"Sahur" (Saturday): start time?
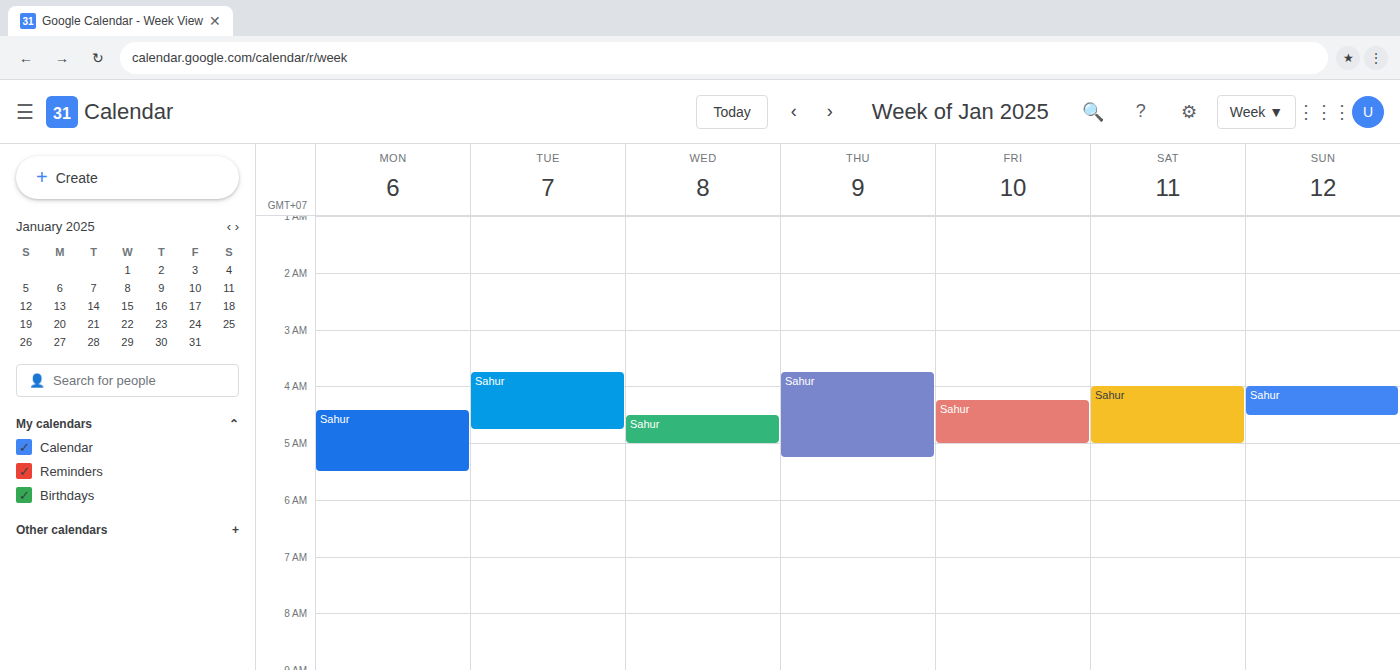
4:00 AM